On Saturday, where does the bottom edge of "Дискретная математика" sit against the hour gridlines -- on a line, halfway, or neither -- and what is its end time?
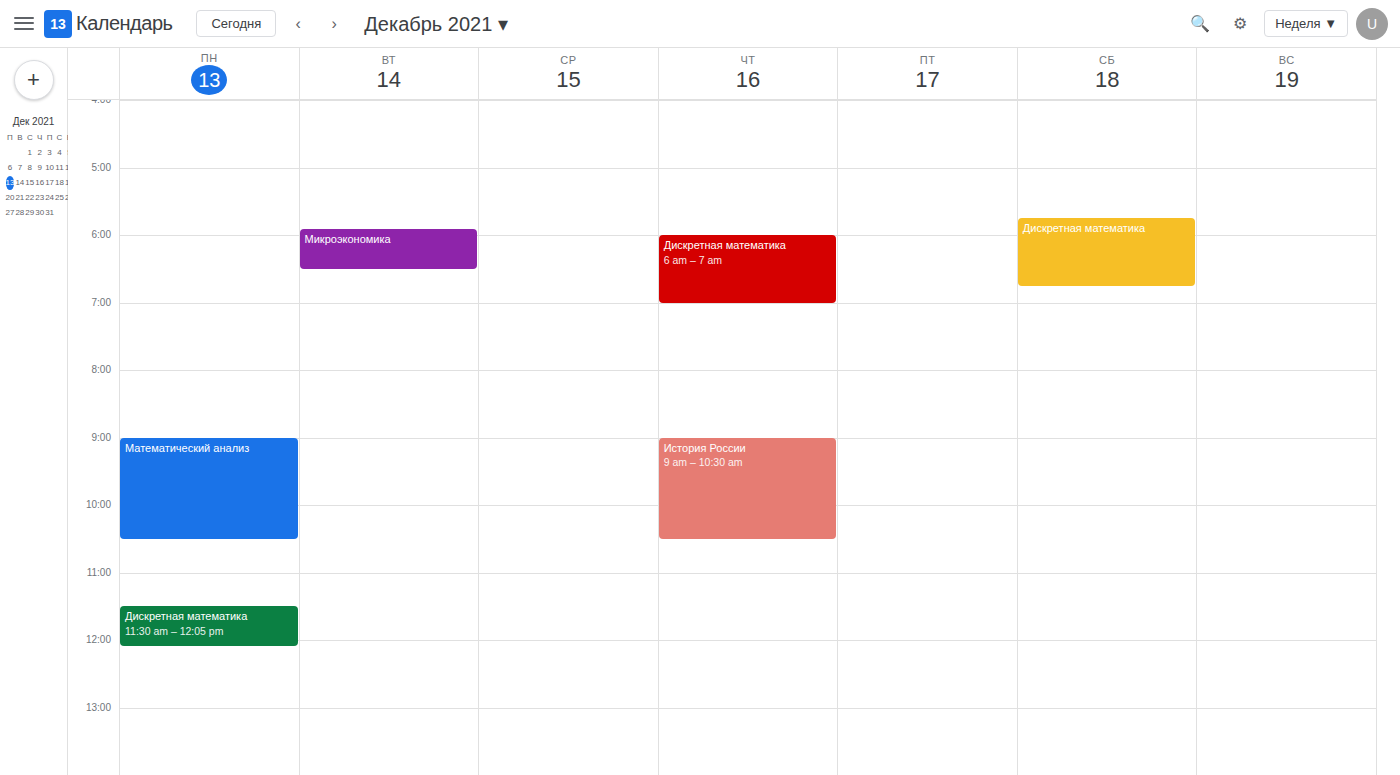
6:45 AM -- neither: three quarters of the way from the 6 AM line to the 7 AM line.